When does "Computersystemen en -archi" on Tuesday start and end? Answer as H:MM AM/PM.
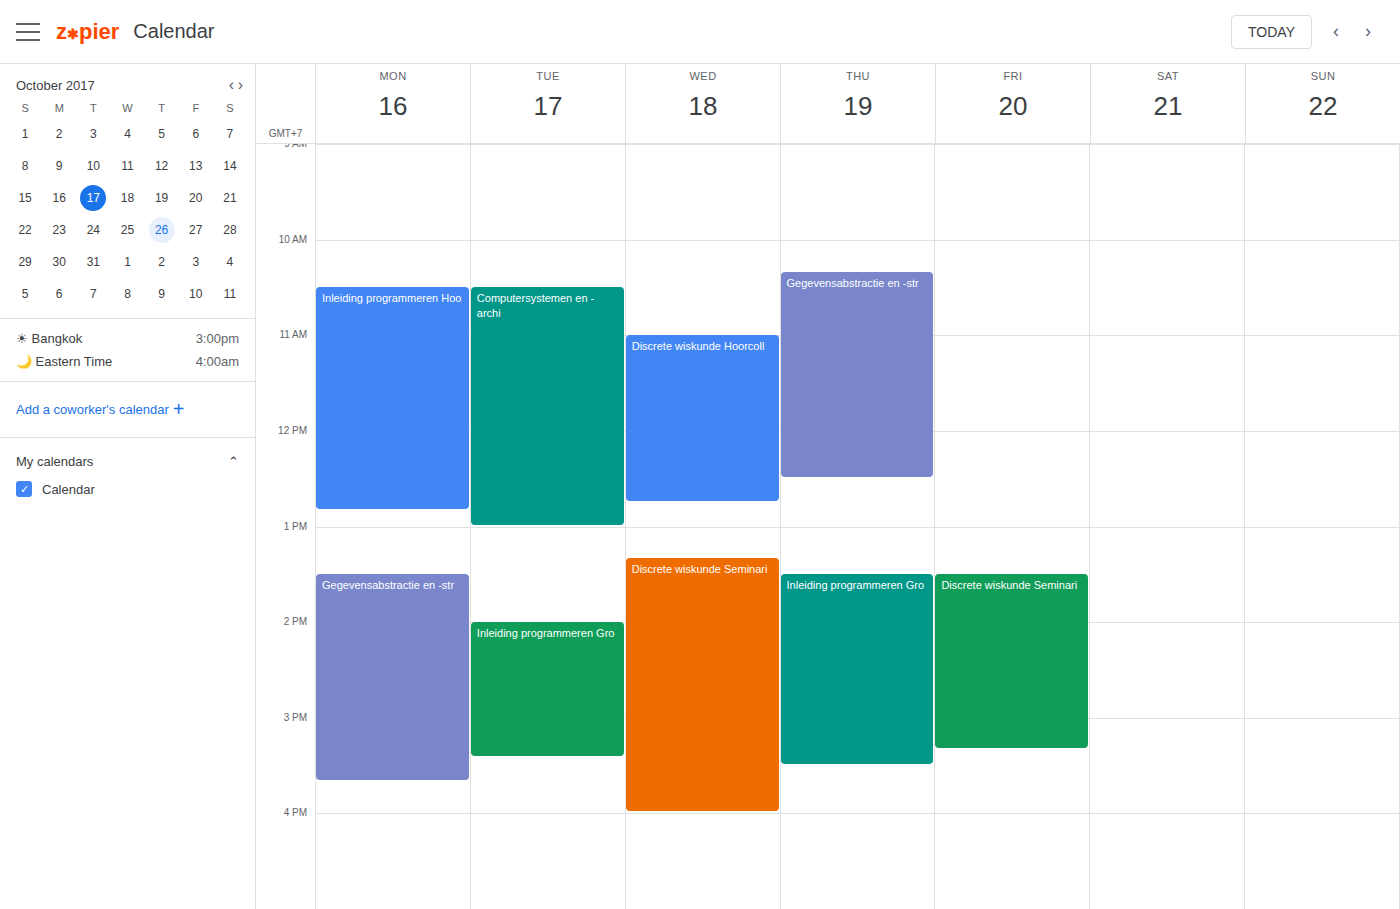
10:30 AM to 1:00 PM